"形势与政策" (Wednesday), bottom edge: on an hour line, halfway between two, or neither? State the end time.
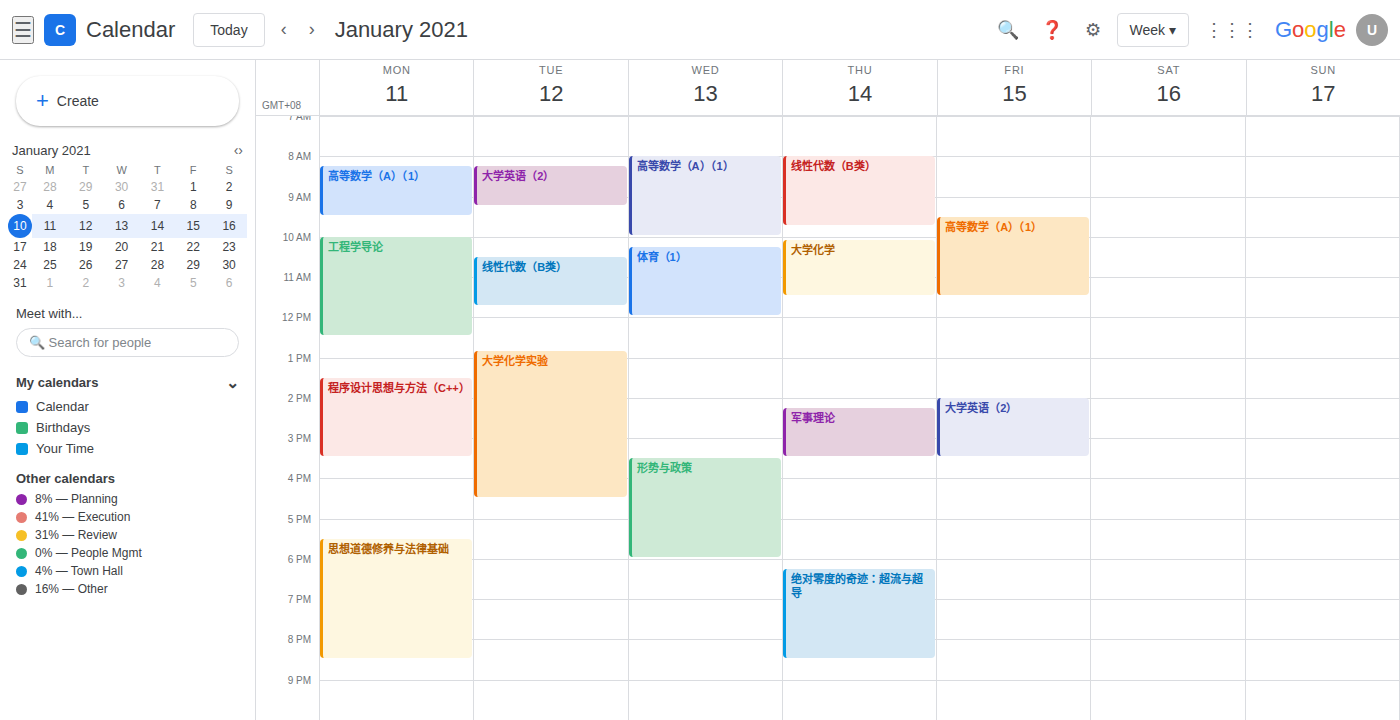
6:00 PM -- exactly on the 6 PM line.